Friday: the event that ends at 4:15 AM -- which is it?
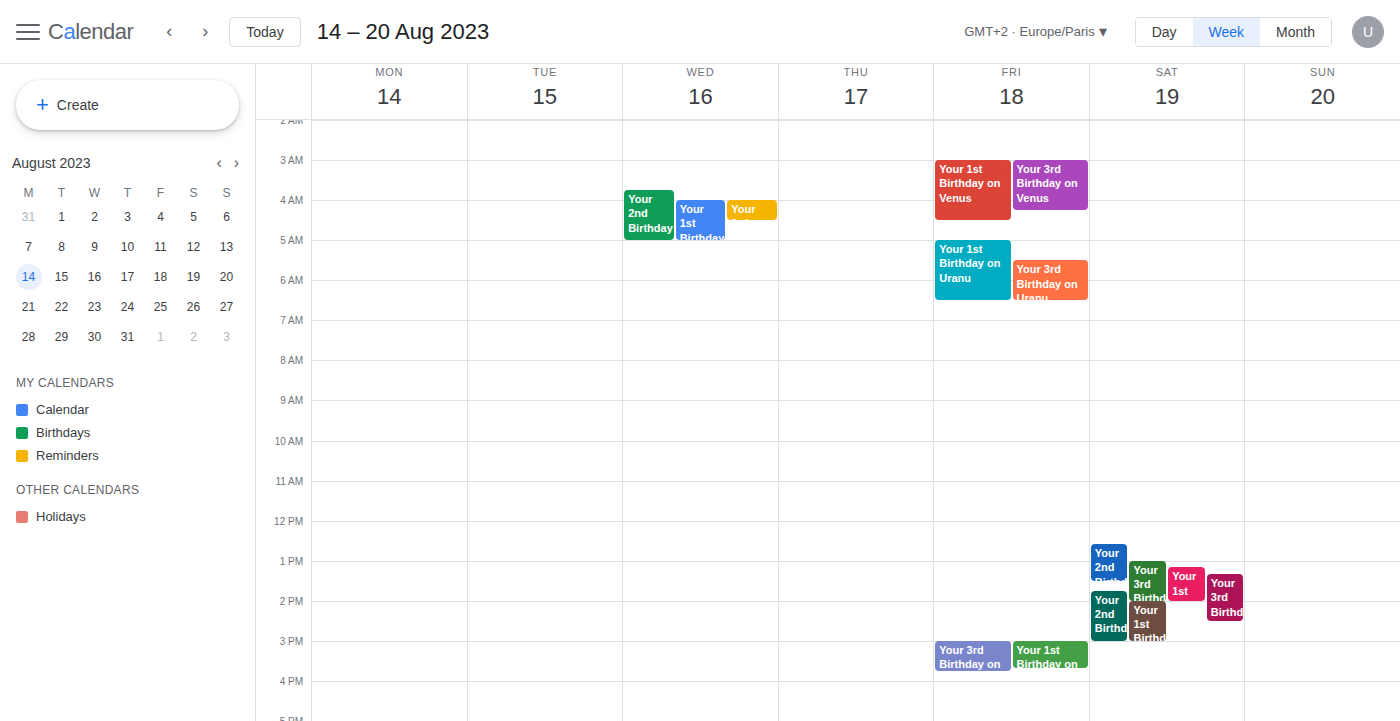
"Your 3rd Birthday on Venus"